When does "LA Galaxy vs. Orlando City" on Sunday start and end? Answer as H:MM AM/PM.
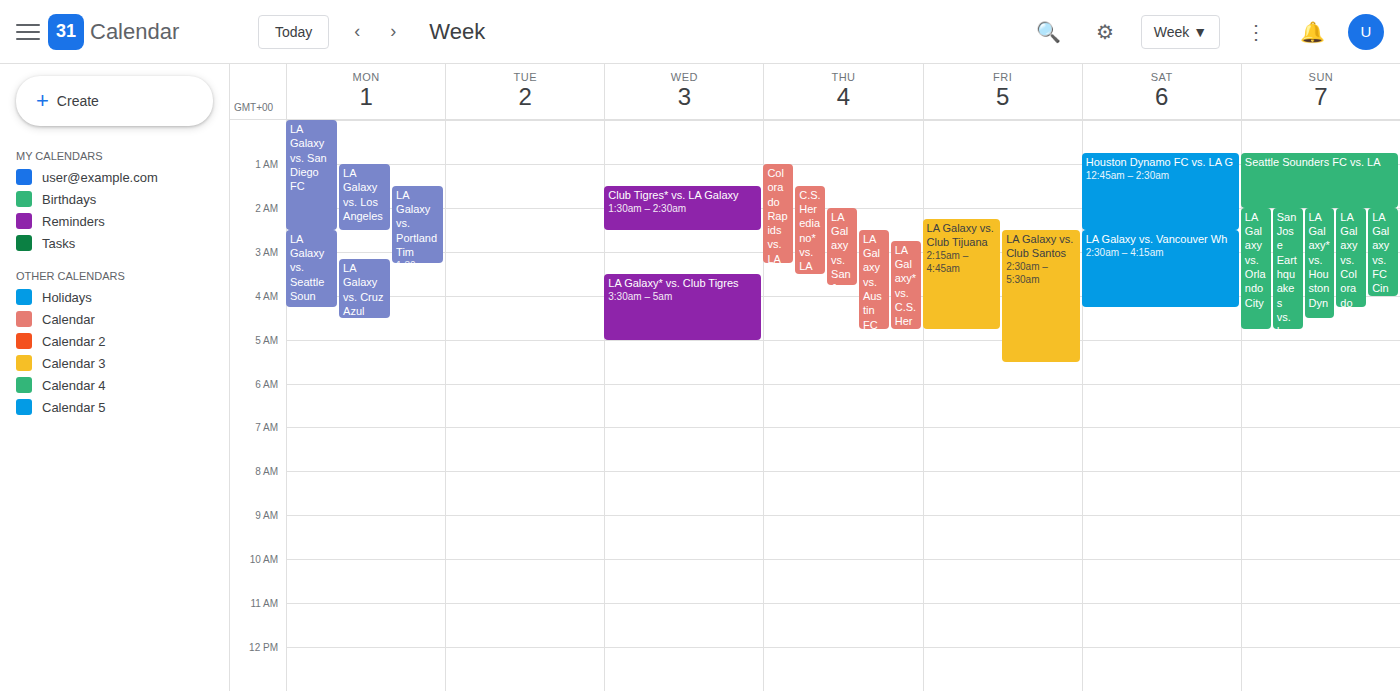
2:00 AM to 4:45 AM